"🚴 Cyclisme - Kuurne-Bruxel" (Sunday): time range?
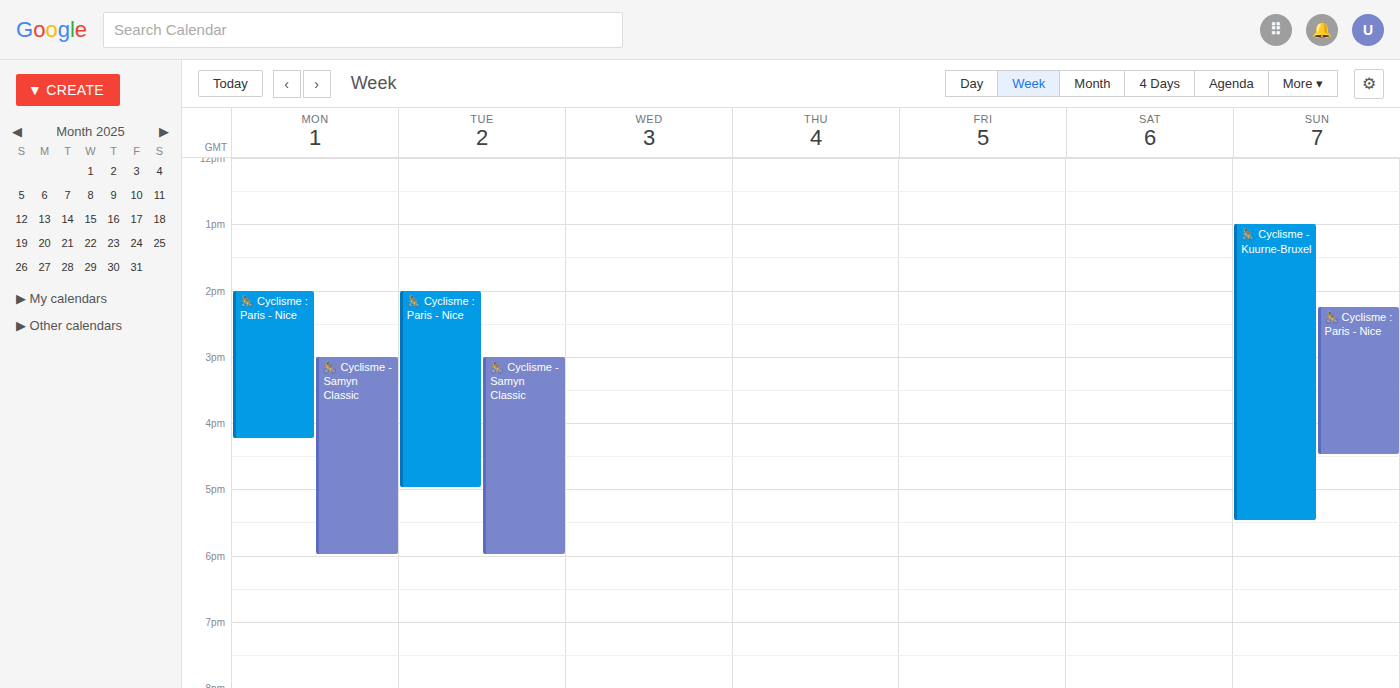
1:00 PM to 5:30 PM